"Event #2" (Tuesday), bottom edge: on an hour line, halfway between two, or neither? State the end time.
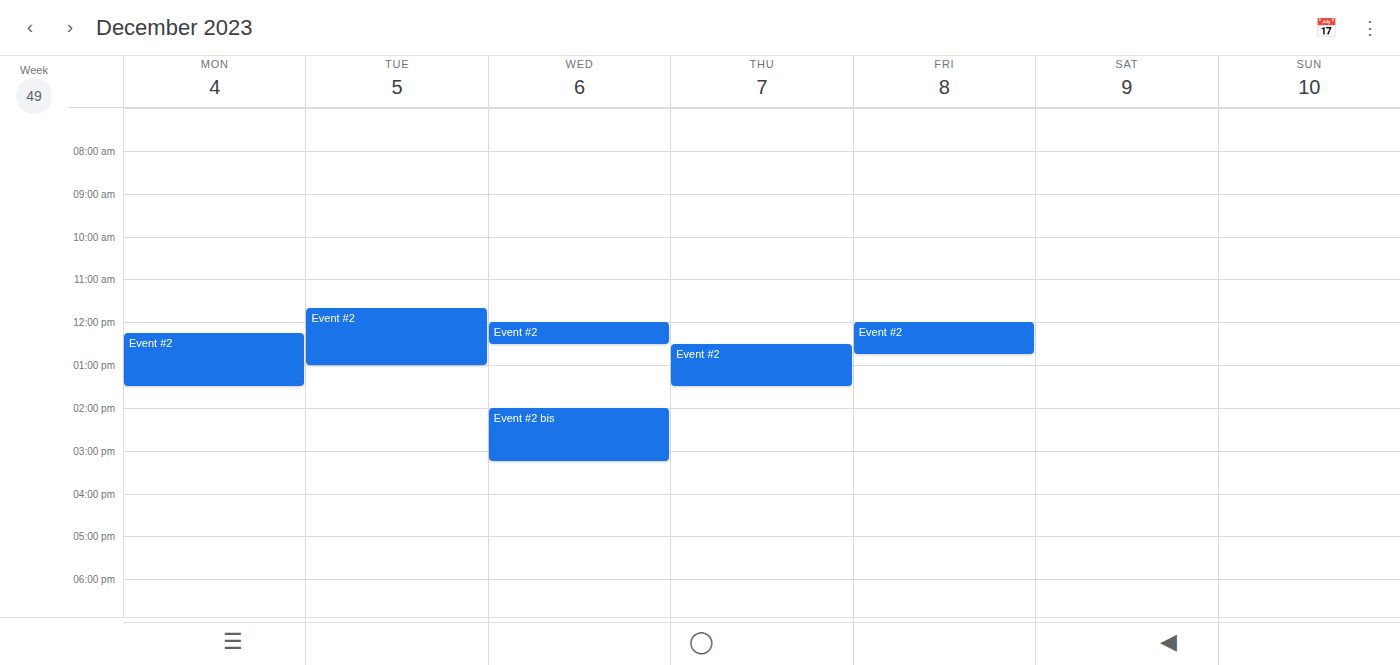
1:00 PM -- exactly on the 1 PM line.